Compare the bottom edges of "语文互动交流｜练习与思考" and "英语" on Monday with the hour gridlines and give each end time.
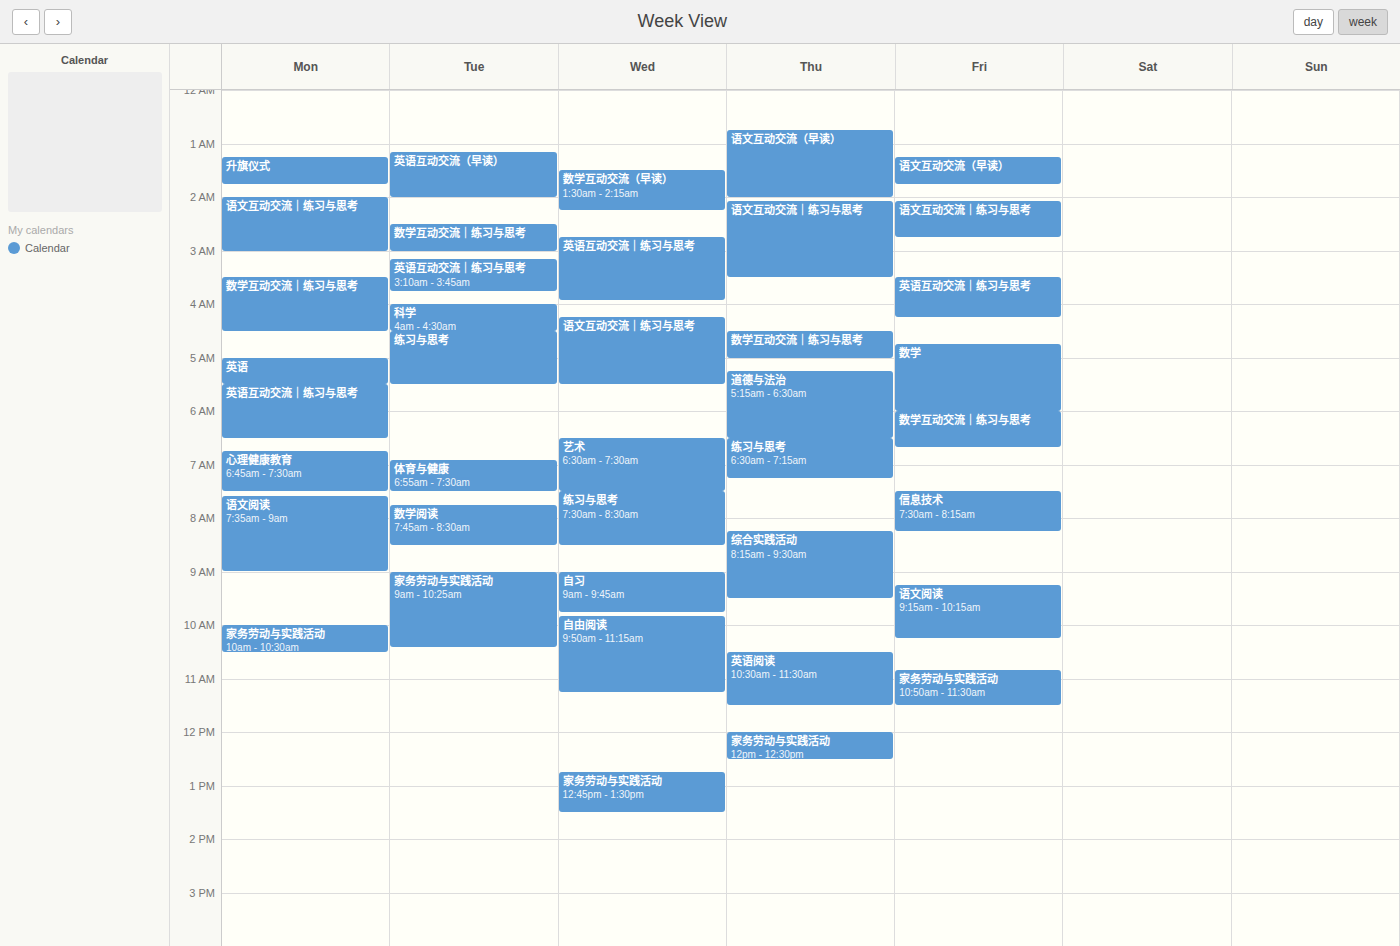
"语文互动交流｜练习与思考": 3:00 AM, exactly on the 3 AM line. "英语": 5:30 AM, halfway between the 5 AM and 6 AM lines.